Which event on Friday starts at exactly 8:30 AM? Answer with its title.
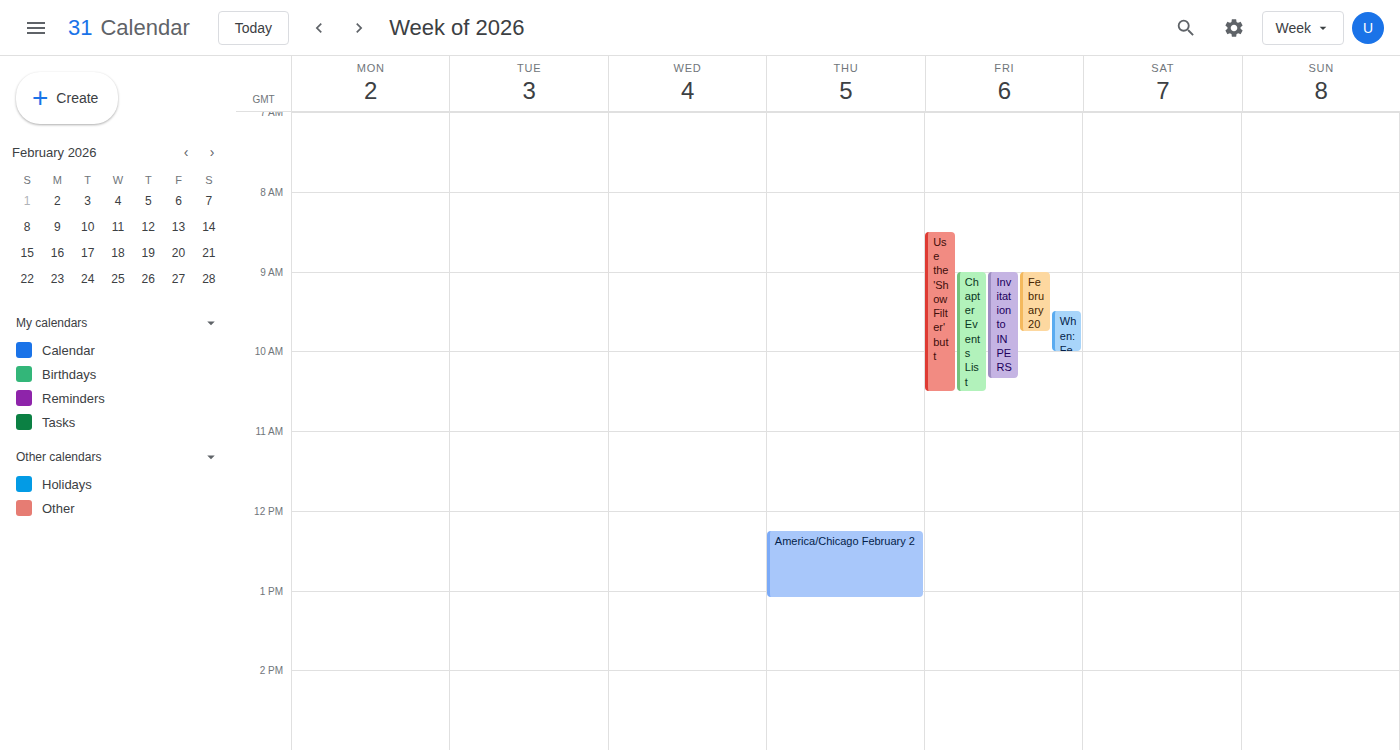
"Use the 'Show Filter' butt"